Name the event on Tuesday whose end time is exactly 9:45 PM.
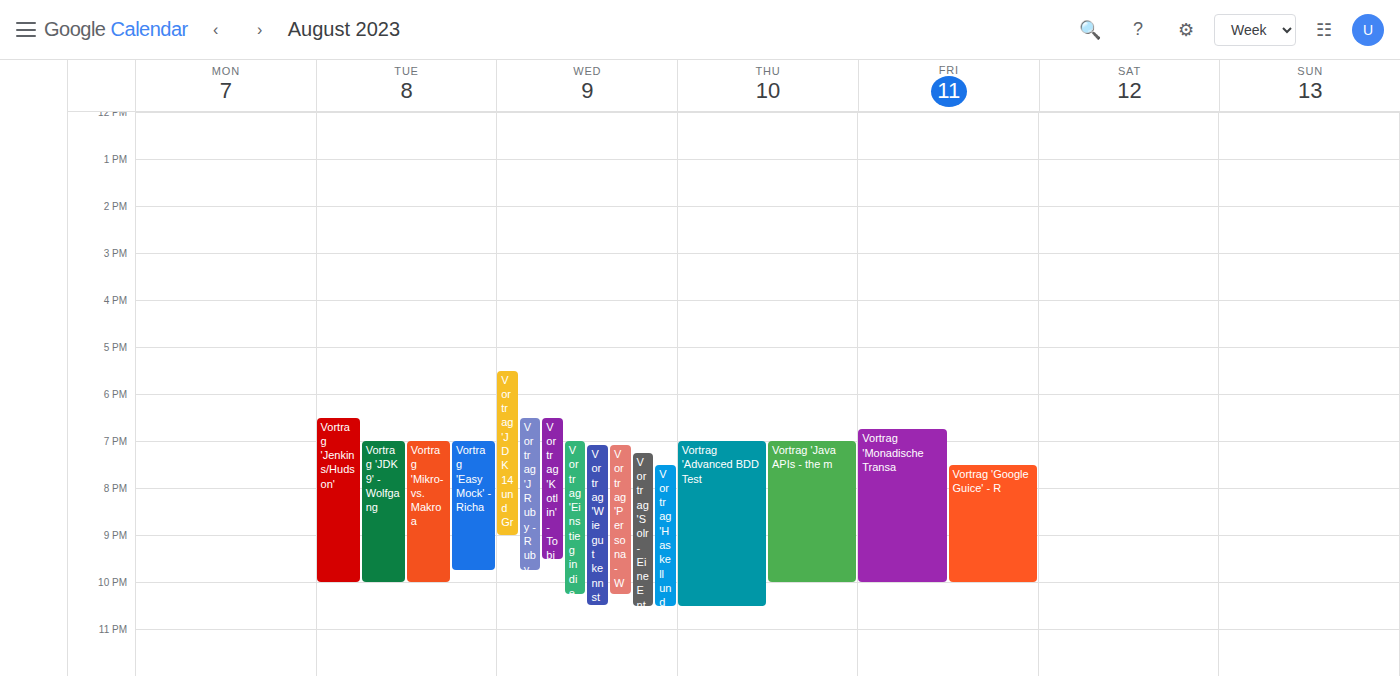
"Vortrag 'EasyMock' - Richa"